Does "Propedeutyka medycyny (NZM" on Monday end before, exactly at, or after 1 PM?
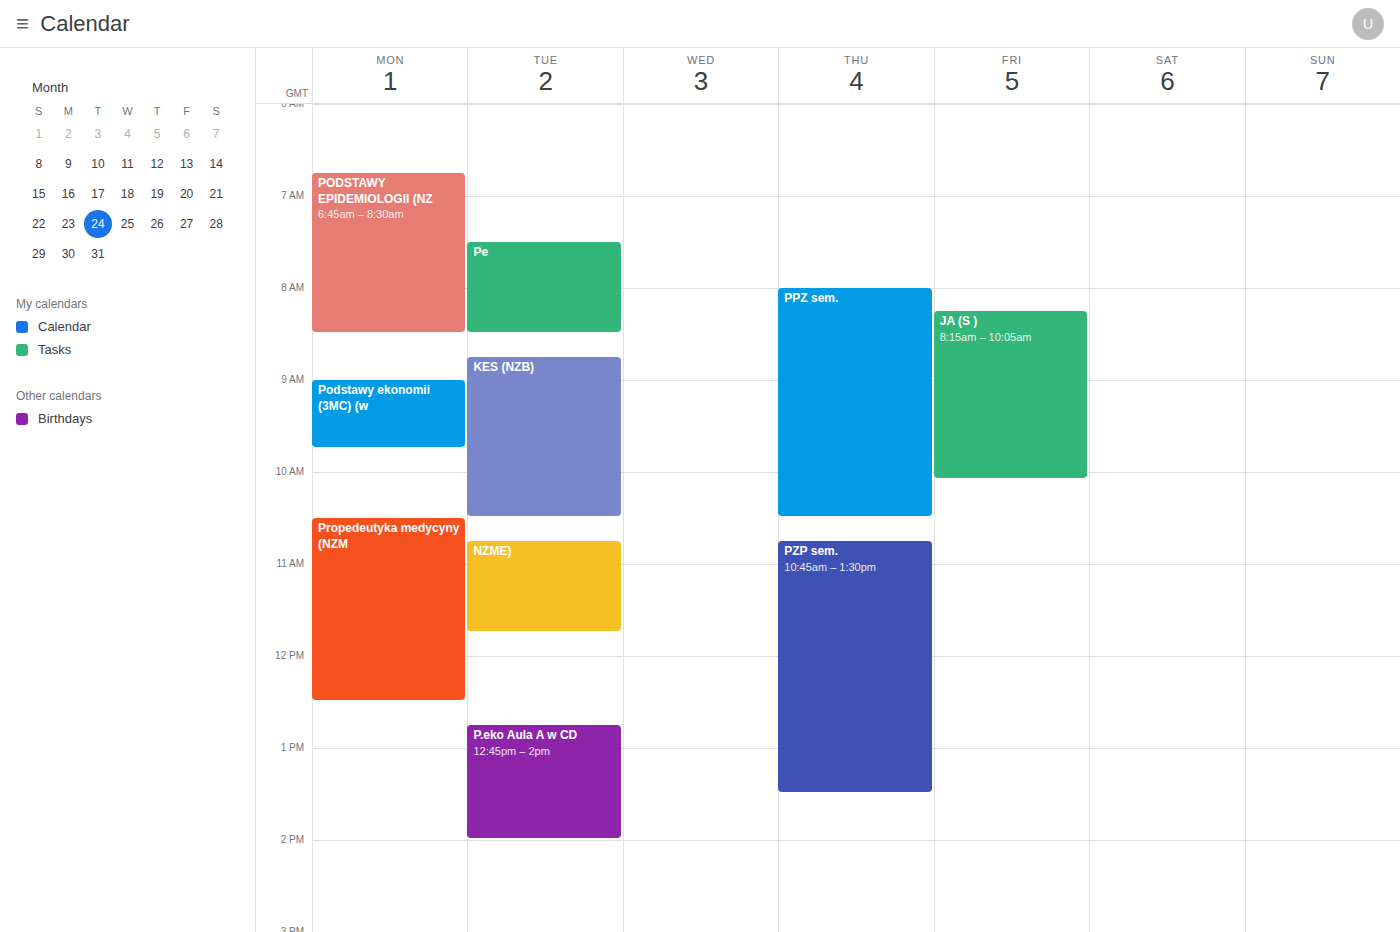
12:30 PM -- before 1 PM, 30 minutes above the 1 PM line.